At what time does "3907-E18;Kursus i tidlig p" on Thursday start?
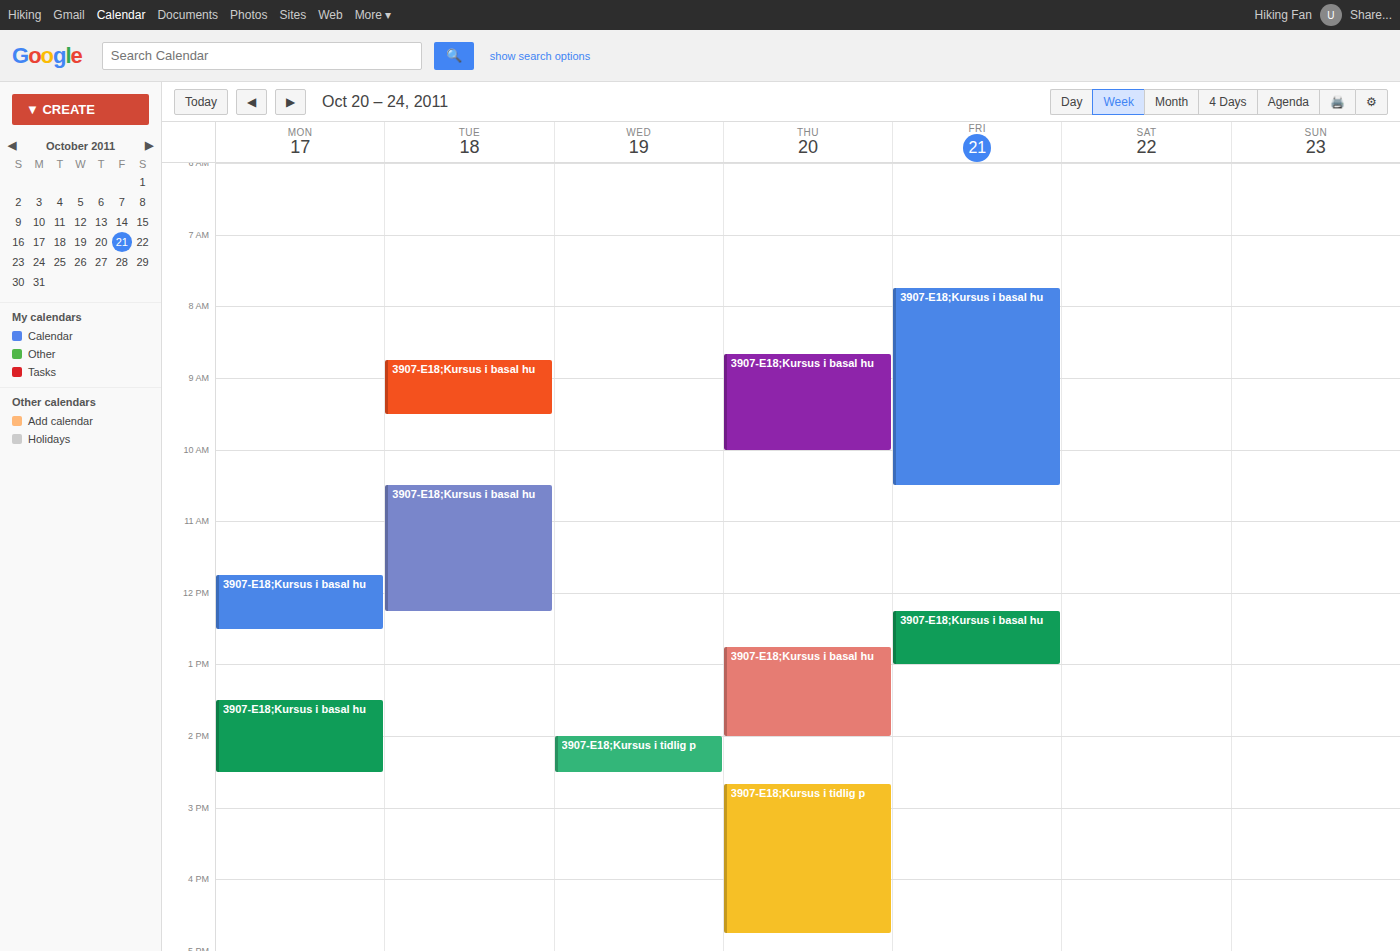
2:40 PM